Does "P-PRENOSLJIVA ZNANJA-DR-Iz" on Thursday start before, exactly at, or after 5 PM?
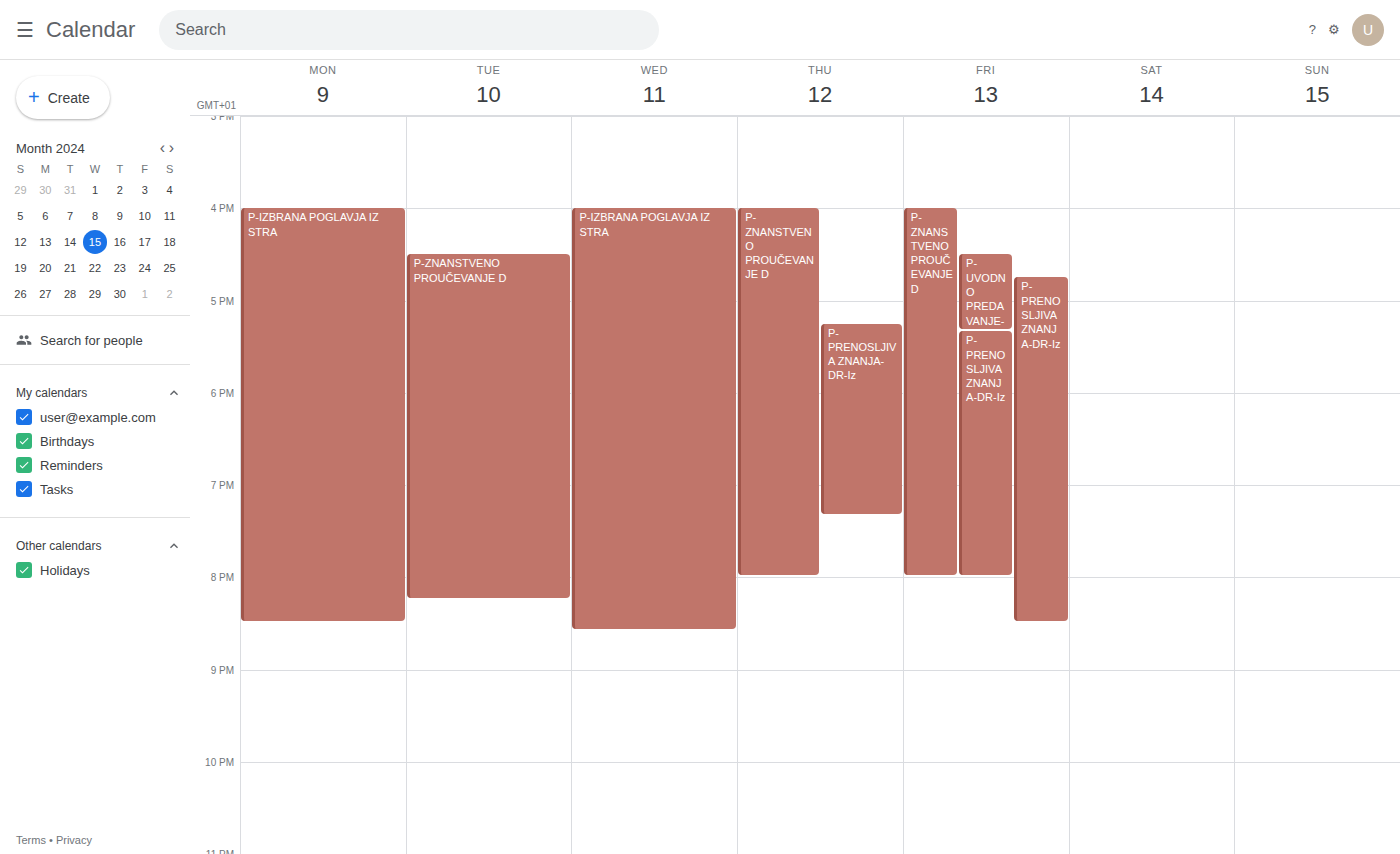
5:15 PM -- after 5 PM, 15 minutes below the 5 PM line.